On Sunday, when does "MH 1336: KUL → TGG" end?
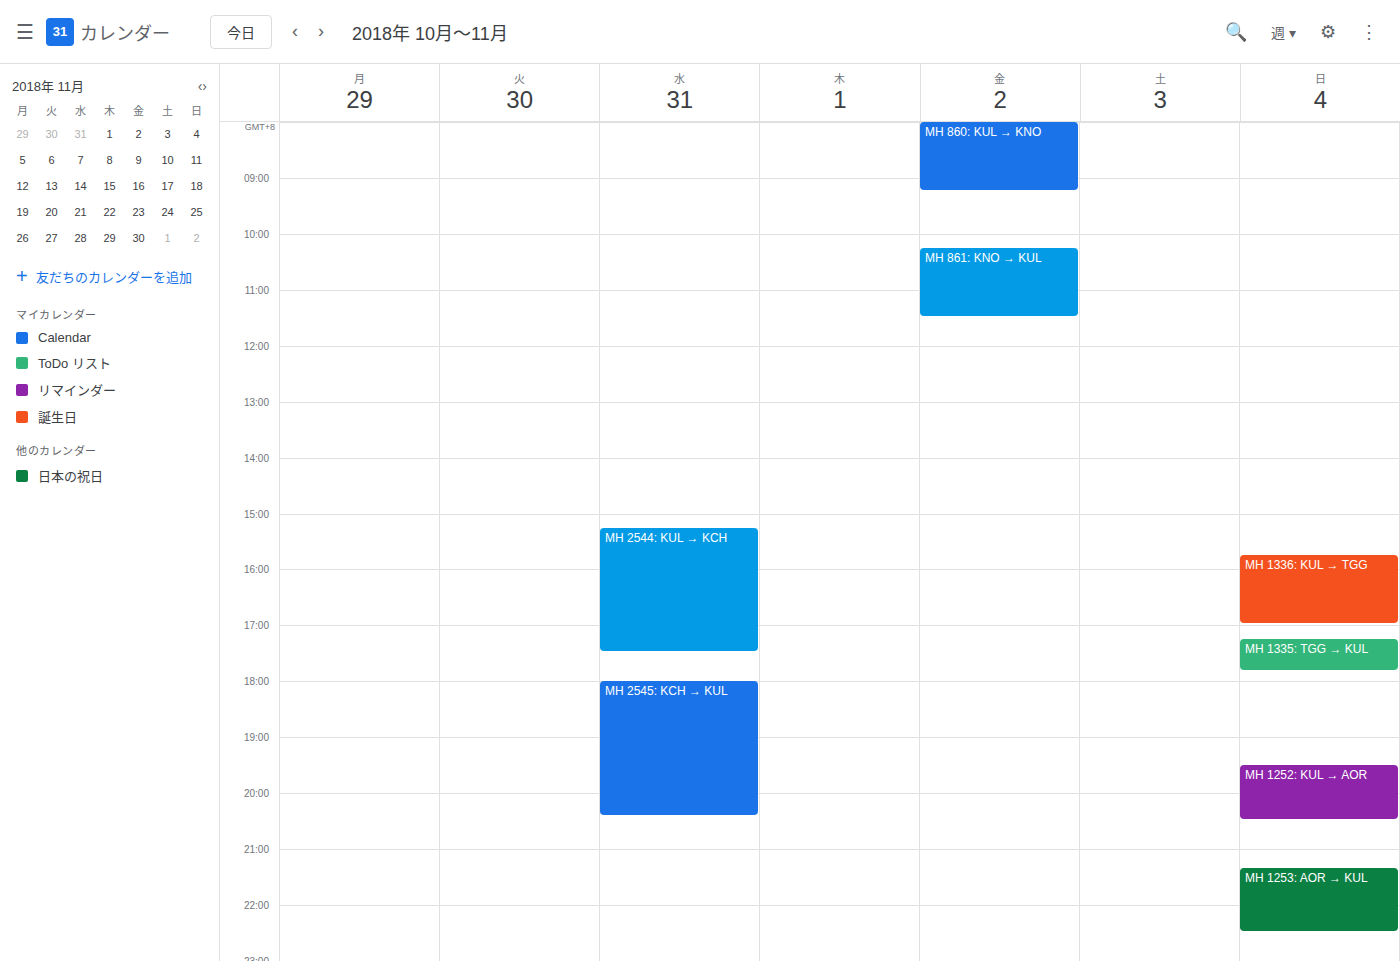
5:00 PM